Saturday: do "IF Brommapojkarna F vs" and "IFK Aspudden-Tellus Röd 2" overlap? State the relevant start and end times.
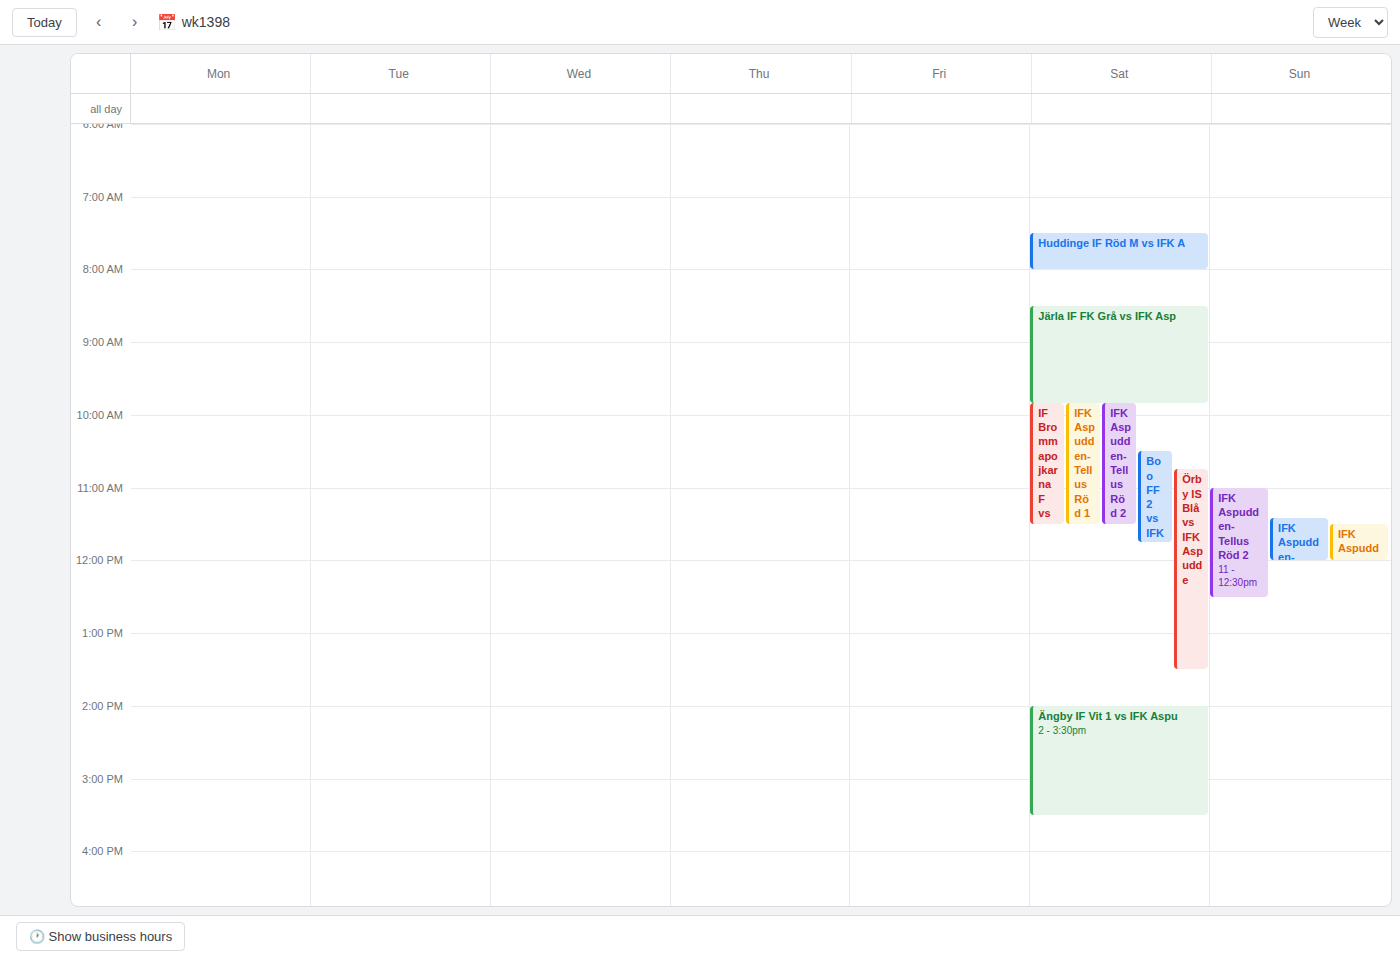
"IF Brommapojkarna F vs" runs 9:50 AM to 11:30 AM, inside "IFK Aspudden-Tellus Röd 2" -- they overlap.